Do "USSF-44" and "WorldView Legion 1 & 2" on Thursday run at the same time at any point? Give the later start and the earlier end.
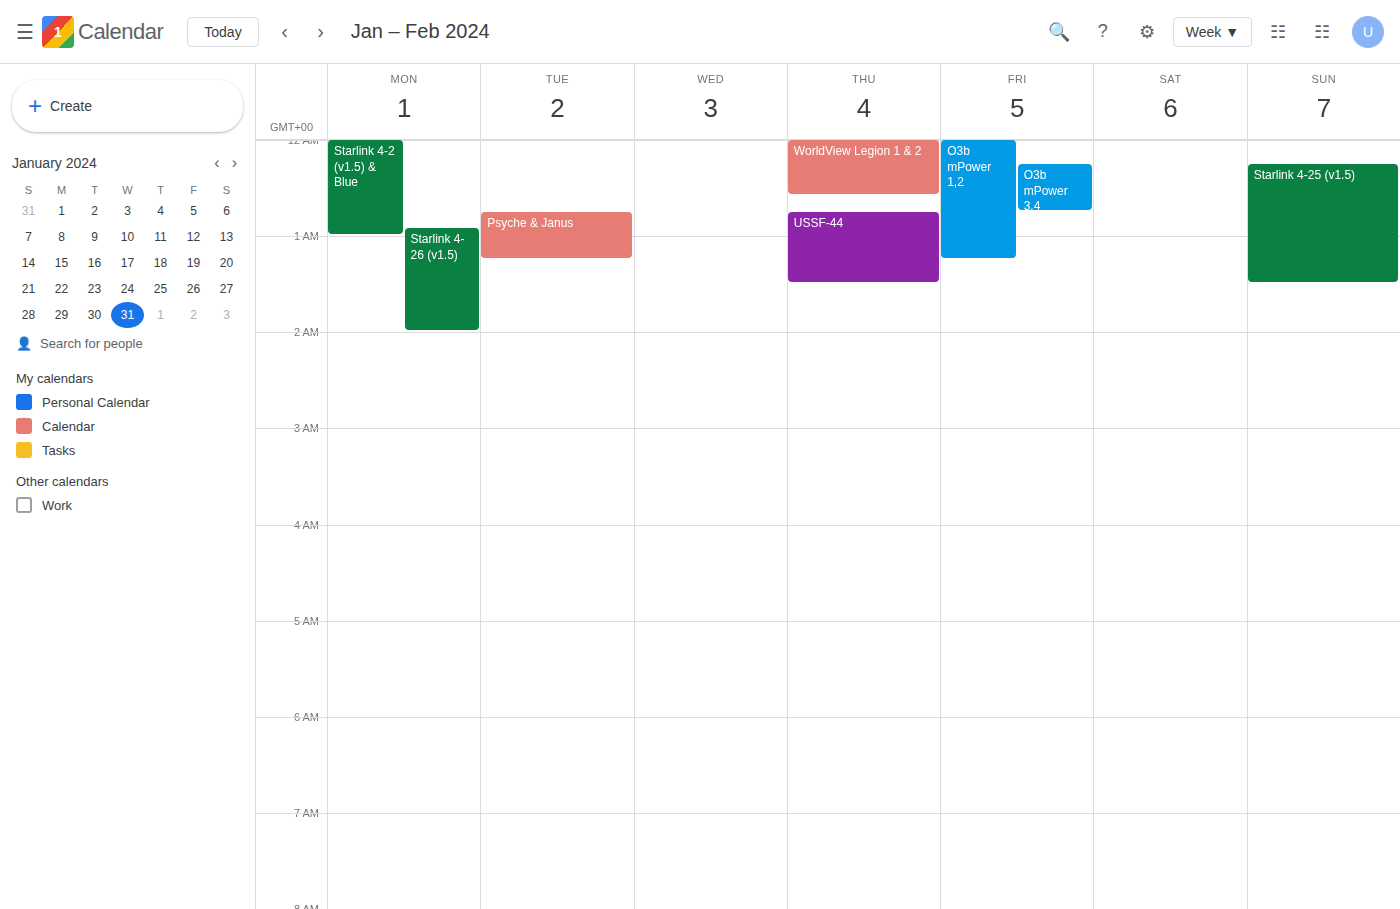
"WorldView Legion 1 & 2" ends at 12:35 AM and "USSF-44" starts at 12:45 AM -- no overlap.